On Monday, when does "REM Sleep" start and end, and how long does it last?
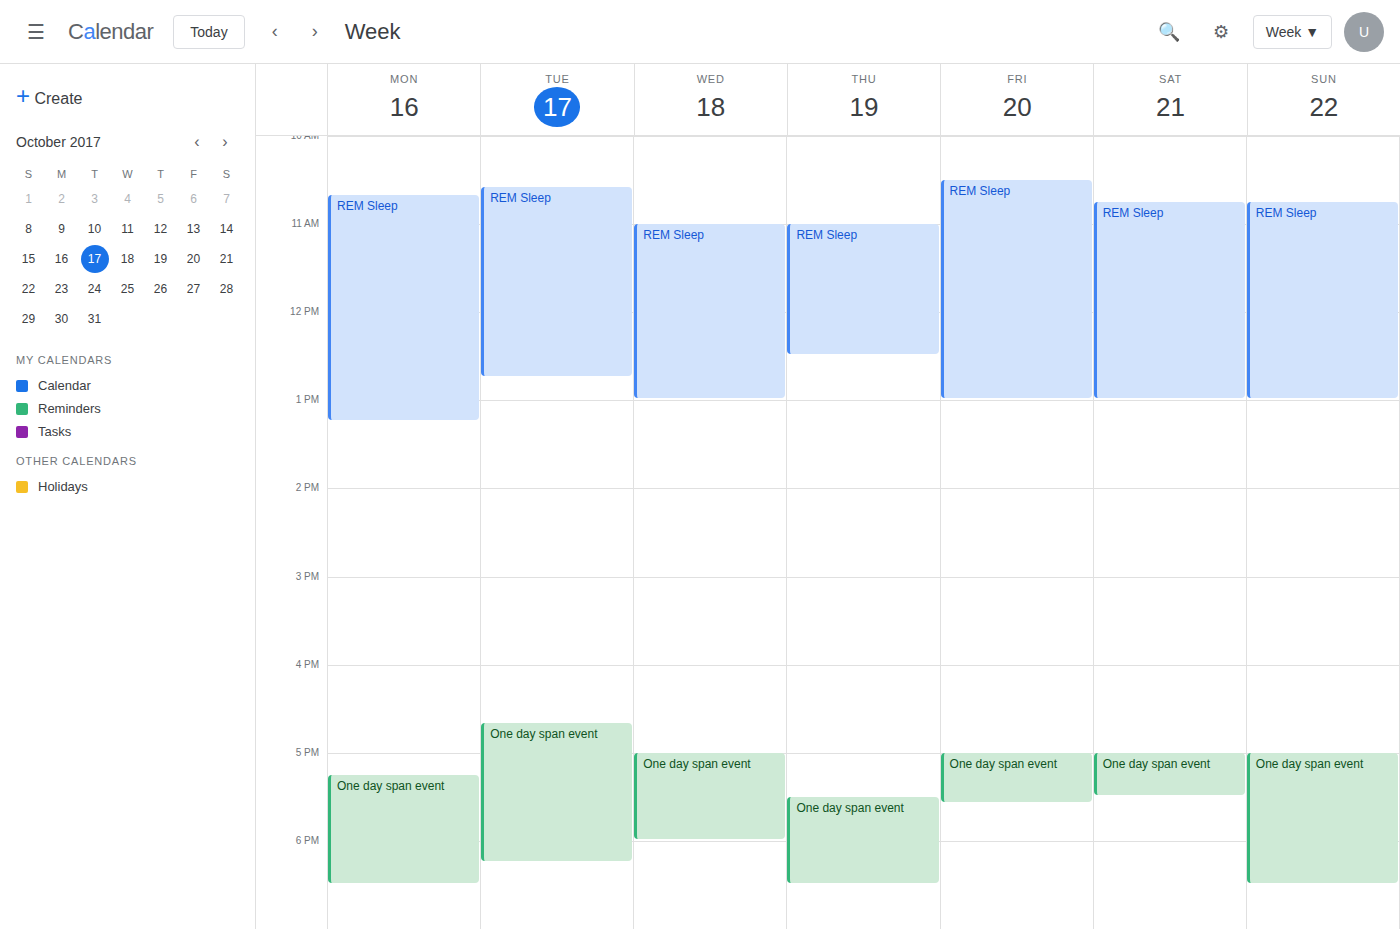
10:40 to 13:15, 2 hours 35 minutes